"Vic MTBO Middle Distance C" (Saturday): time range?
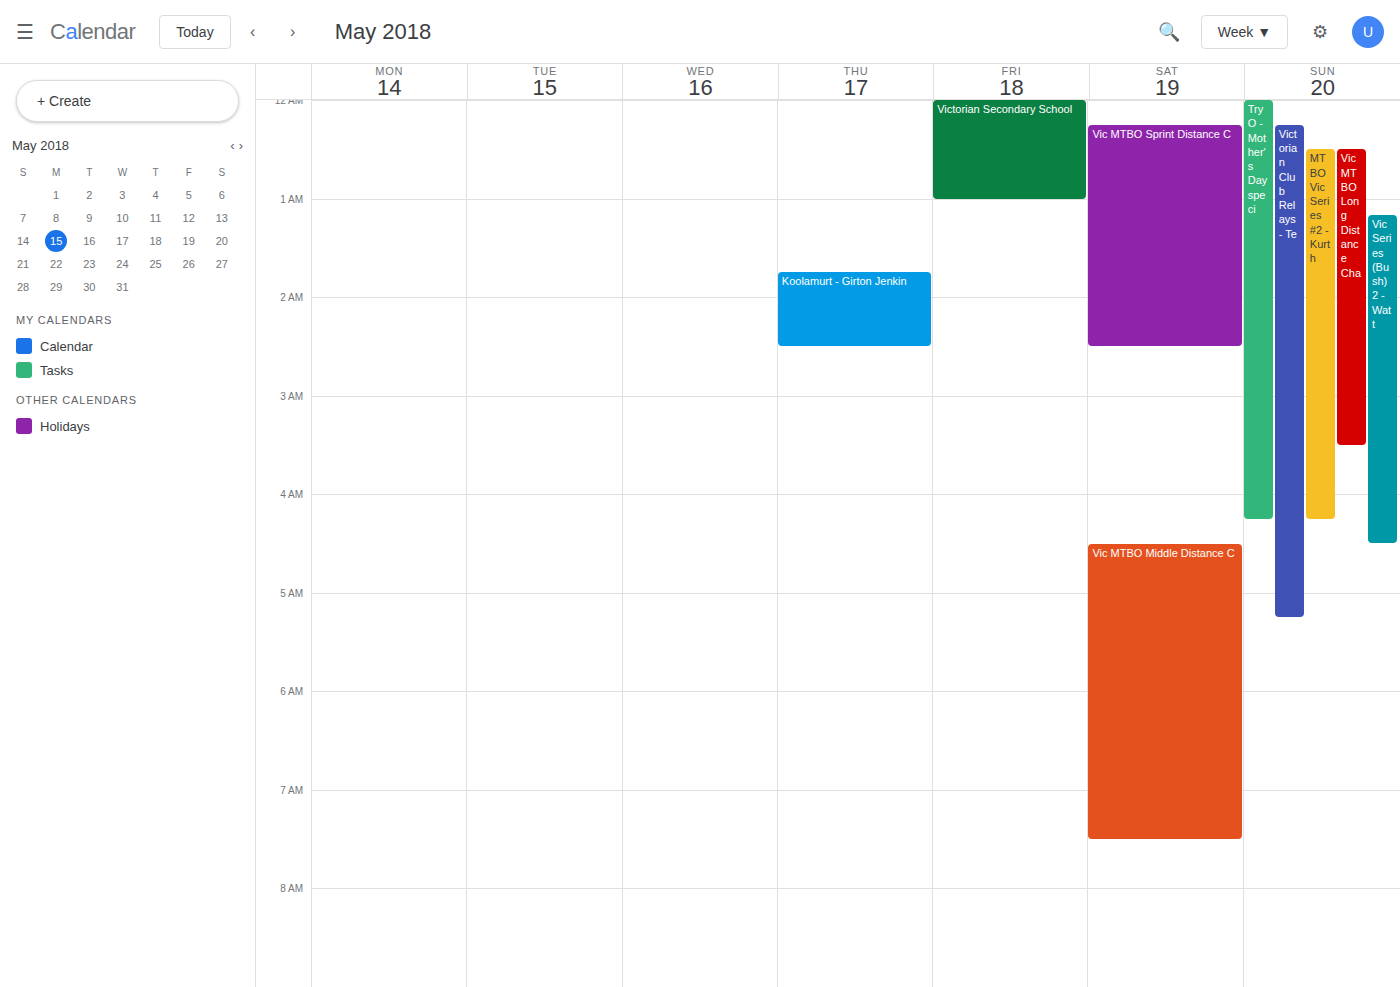
4:30 AM to 7:30 AM